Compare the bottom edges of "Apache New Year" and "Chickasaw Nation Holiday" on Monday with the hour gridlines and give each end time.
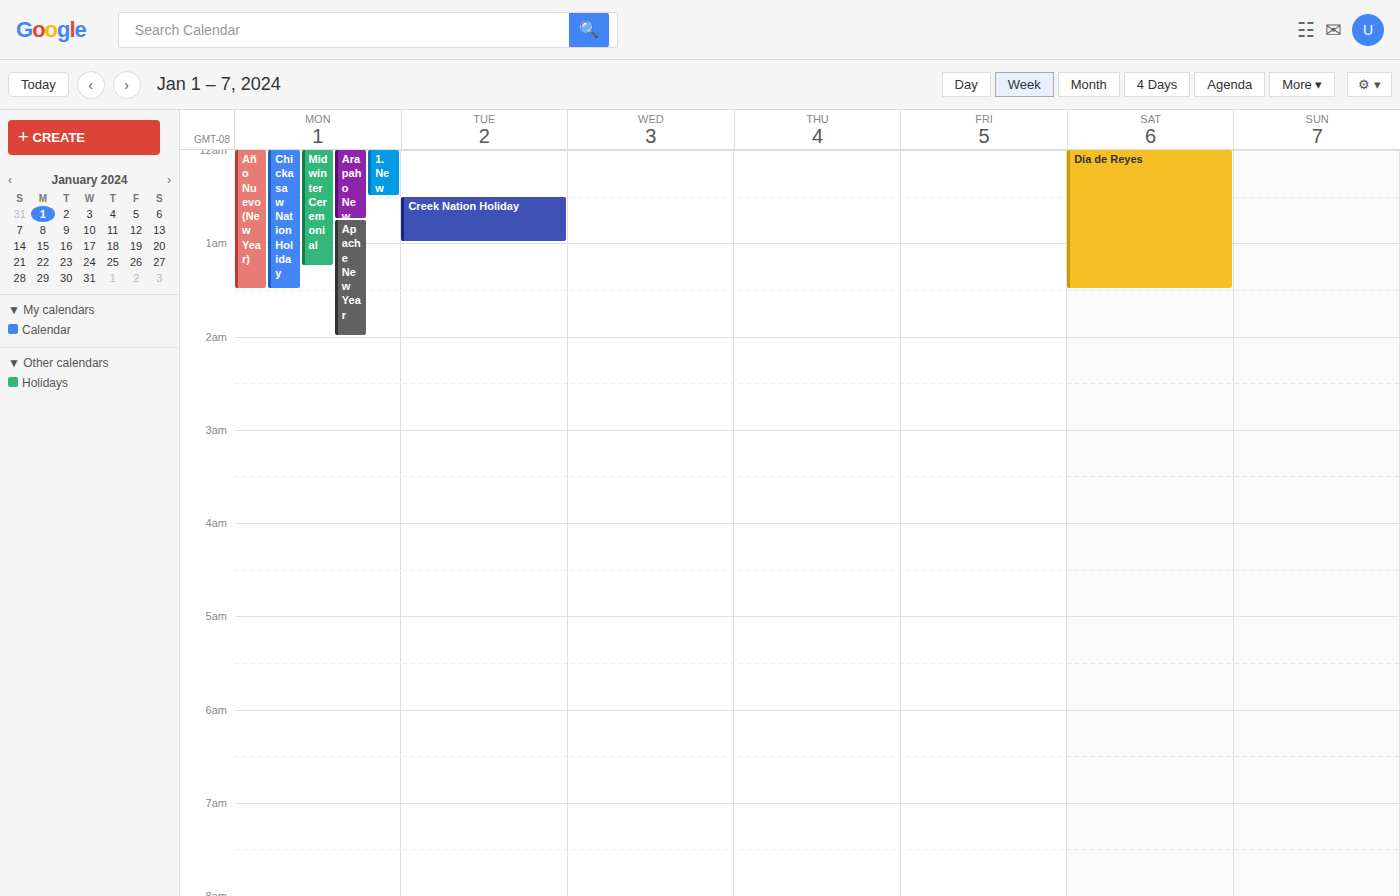
"Apache New Year": 2:00 AM, exactly on the 2 AM line. "Chickasaw Nation Holiday": 1:30 AM, halfway between the 1 AM and 2 AM lines.